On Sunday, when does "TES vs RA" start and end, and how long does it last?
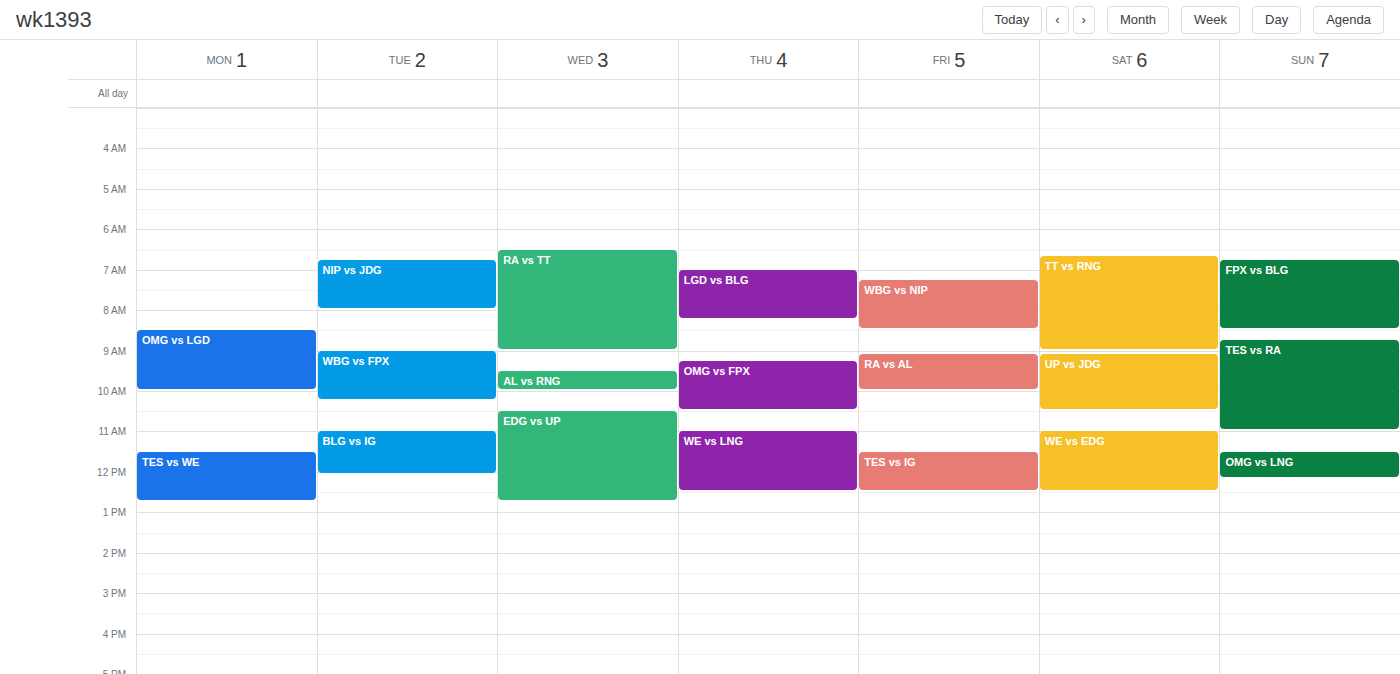
8:45 AM to 11:00 AM, 2 hours 15 minutes